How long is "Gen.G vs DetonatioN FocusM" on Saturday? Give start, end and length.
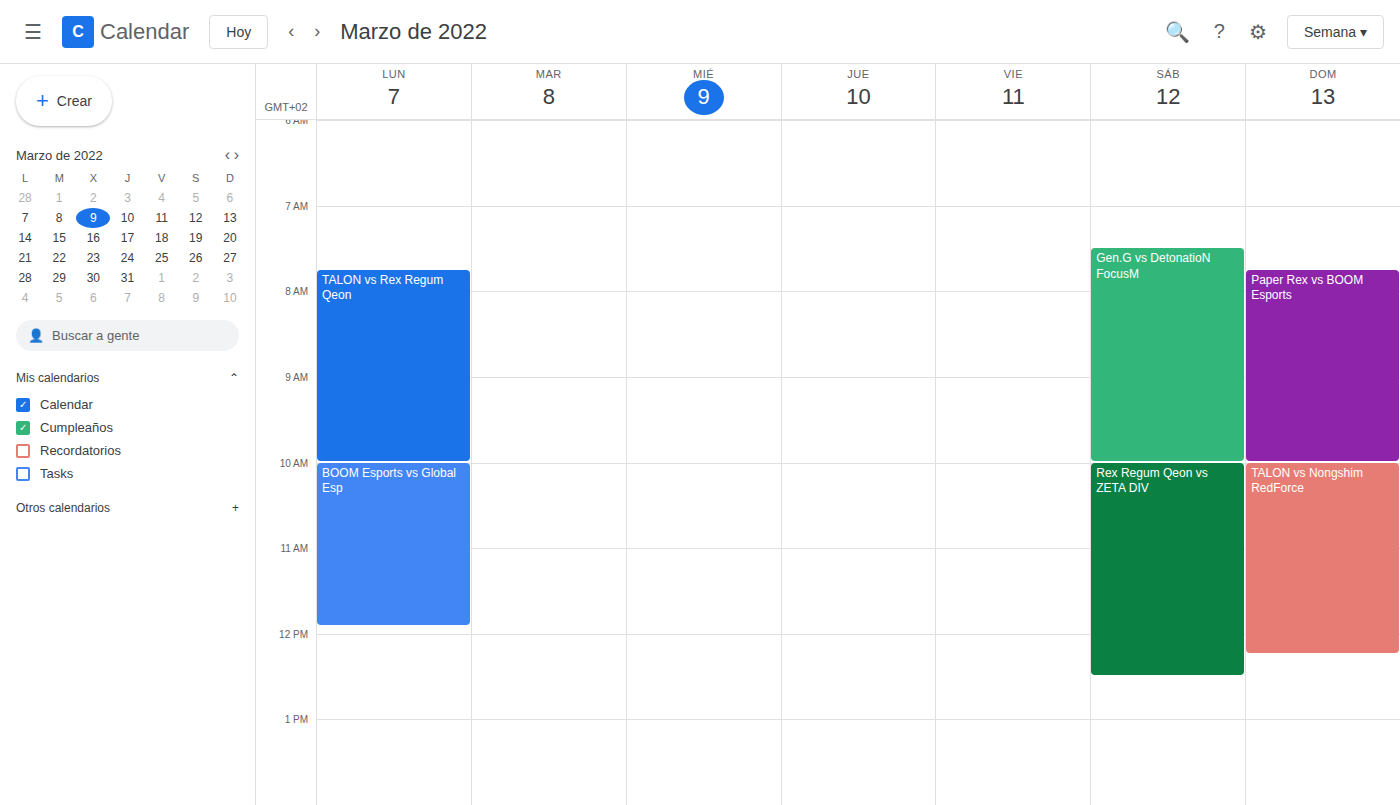
7:30 AM to 10:00 AM, 2 hours 30 minutes